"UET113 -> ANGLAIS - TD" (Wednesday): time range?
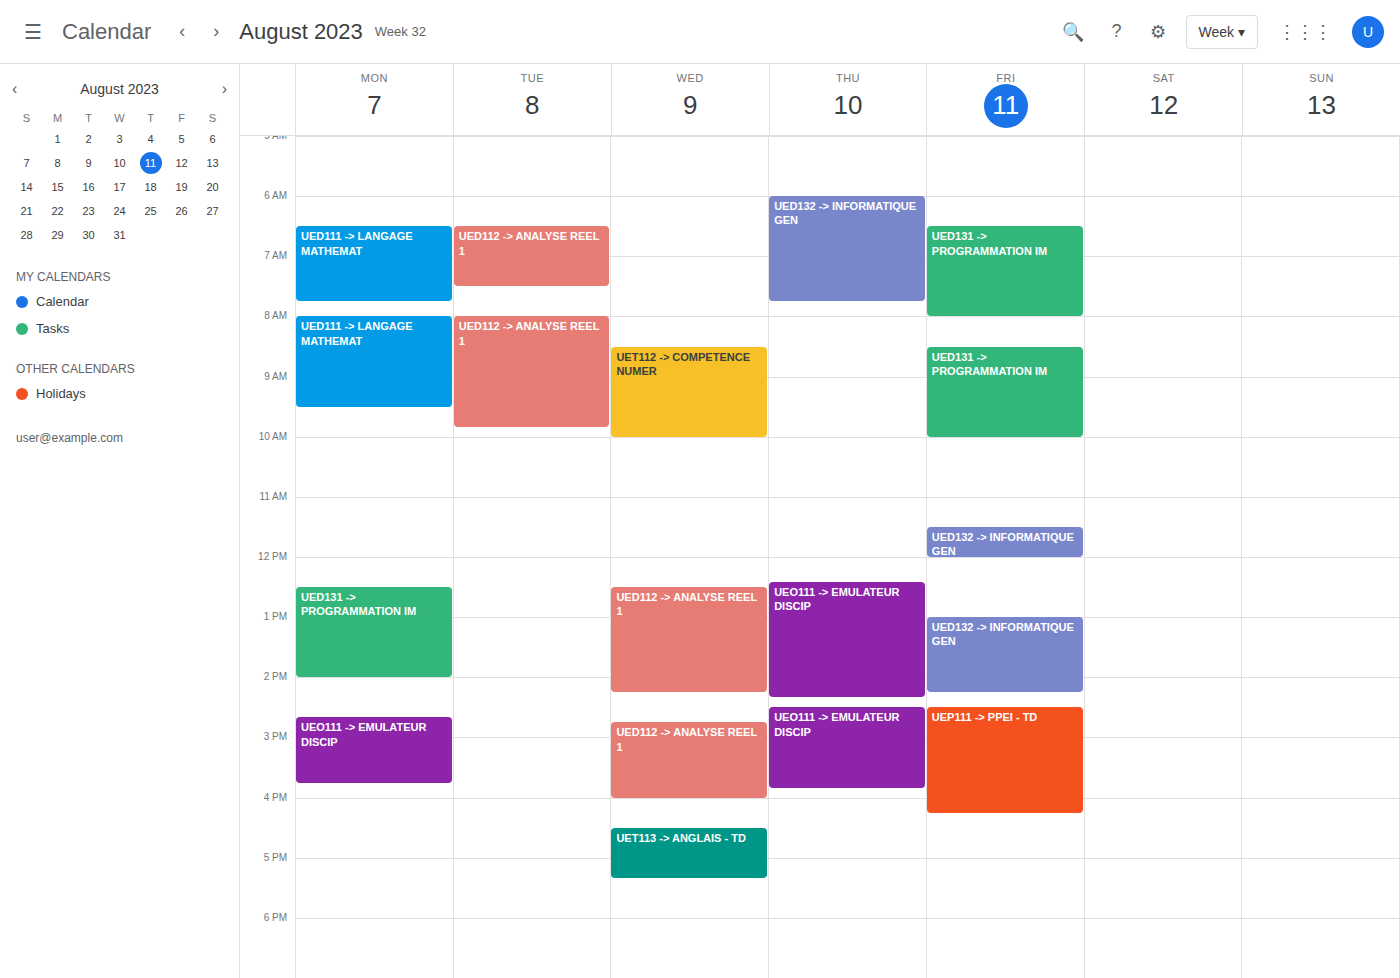
4:30 PM to 5:20 PM